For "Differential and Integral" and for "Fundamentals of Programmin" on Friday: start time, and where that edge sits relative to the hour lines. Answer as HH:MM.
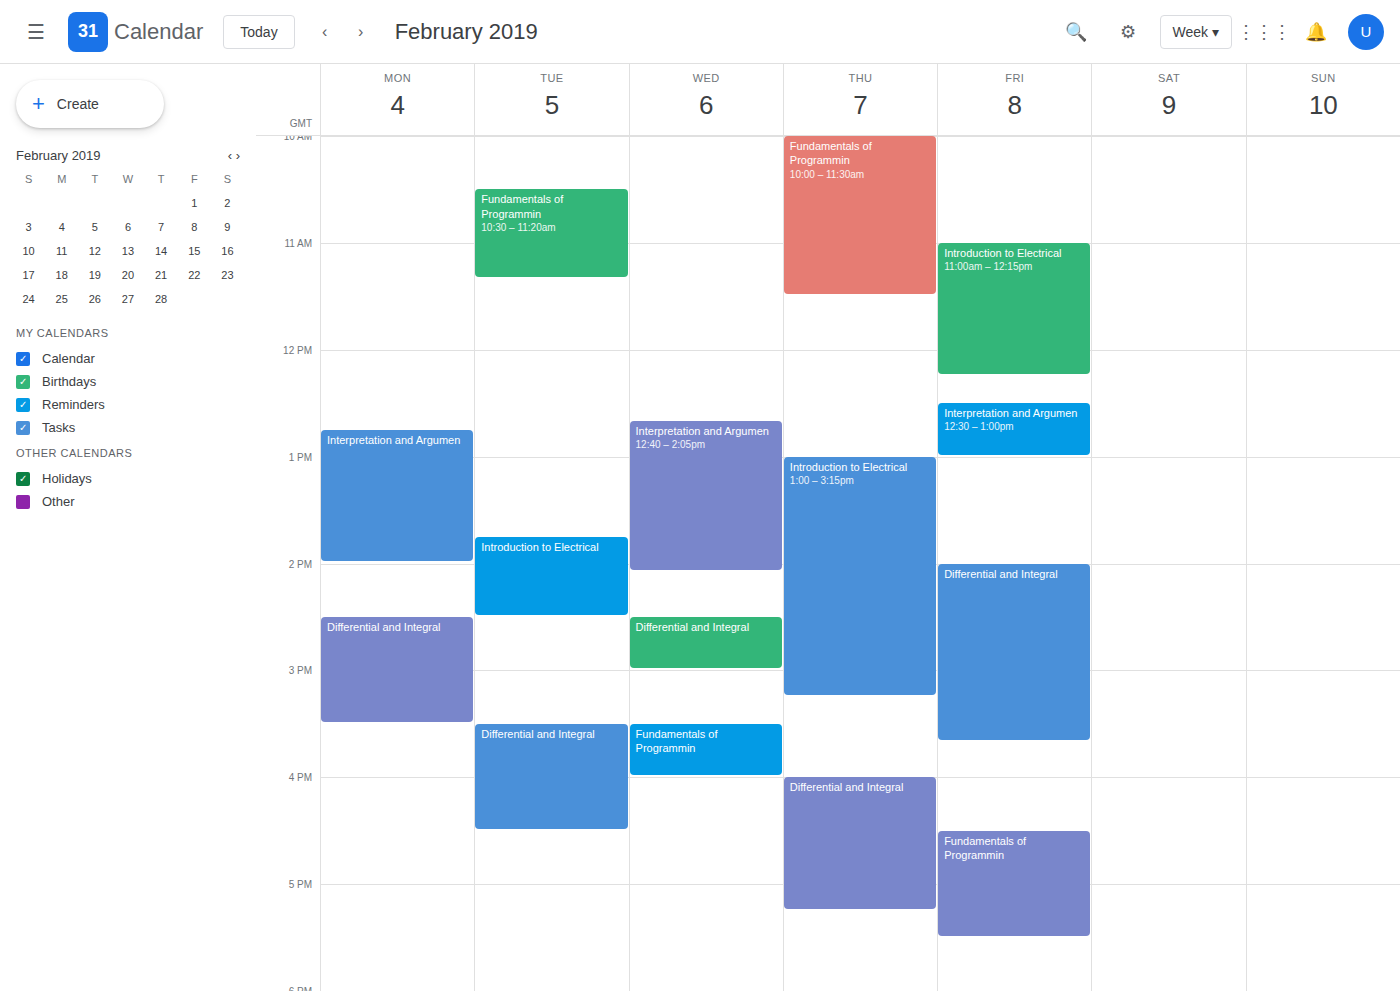
"Differential and Integral": 14:00, exactly on the 14:00 line. "Fundamentals of Programmin": 16:30, halfway between the 16:00 and 17:00 lines.